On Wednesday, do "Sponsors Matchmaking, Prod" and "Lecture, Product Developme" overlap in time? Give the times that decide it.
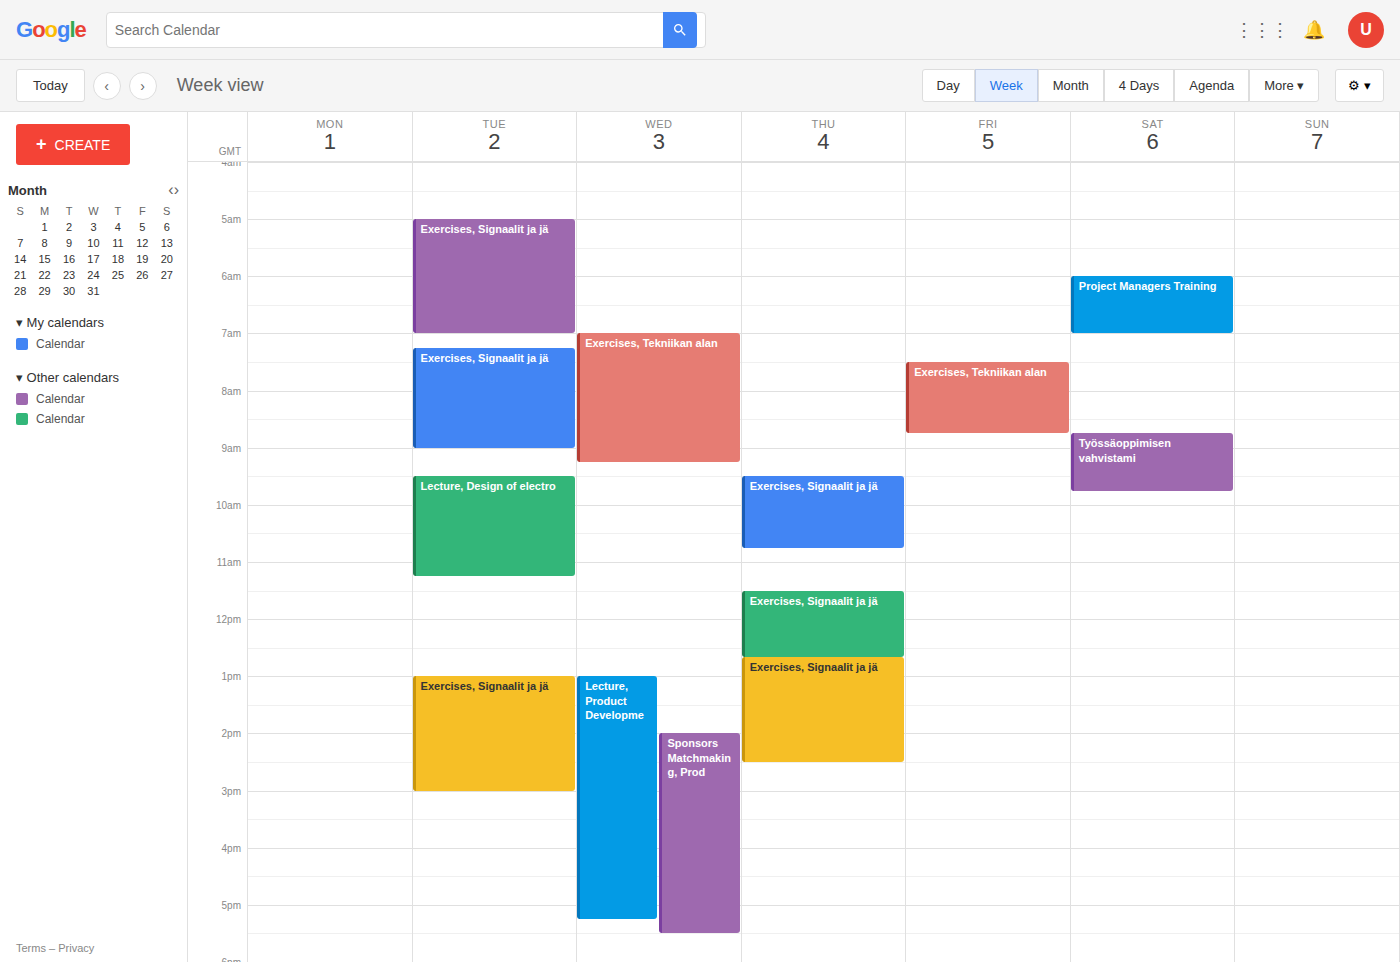
"Sponsors Matchmaking, Prod" starts at 2:00 PM, before "Lecture, Product Developme" ends at 5:15 PM -- they overlap.